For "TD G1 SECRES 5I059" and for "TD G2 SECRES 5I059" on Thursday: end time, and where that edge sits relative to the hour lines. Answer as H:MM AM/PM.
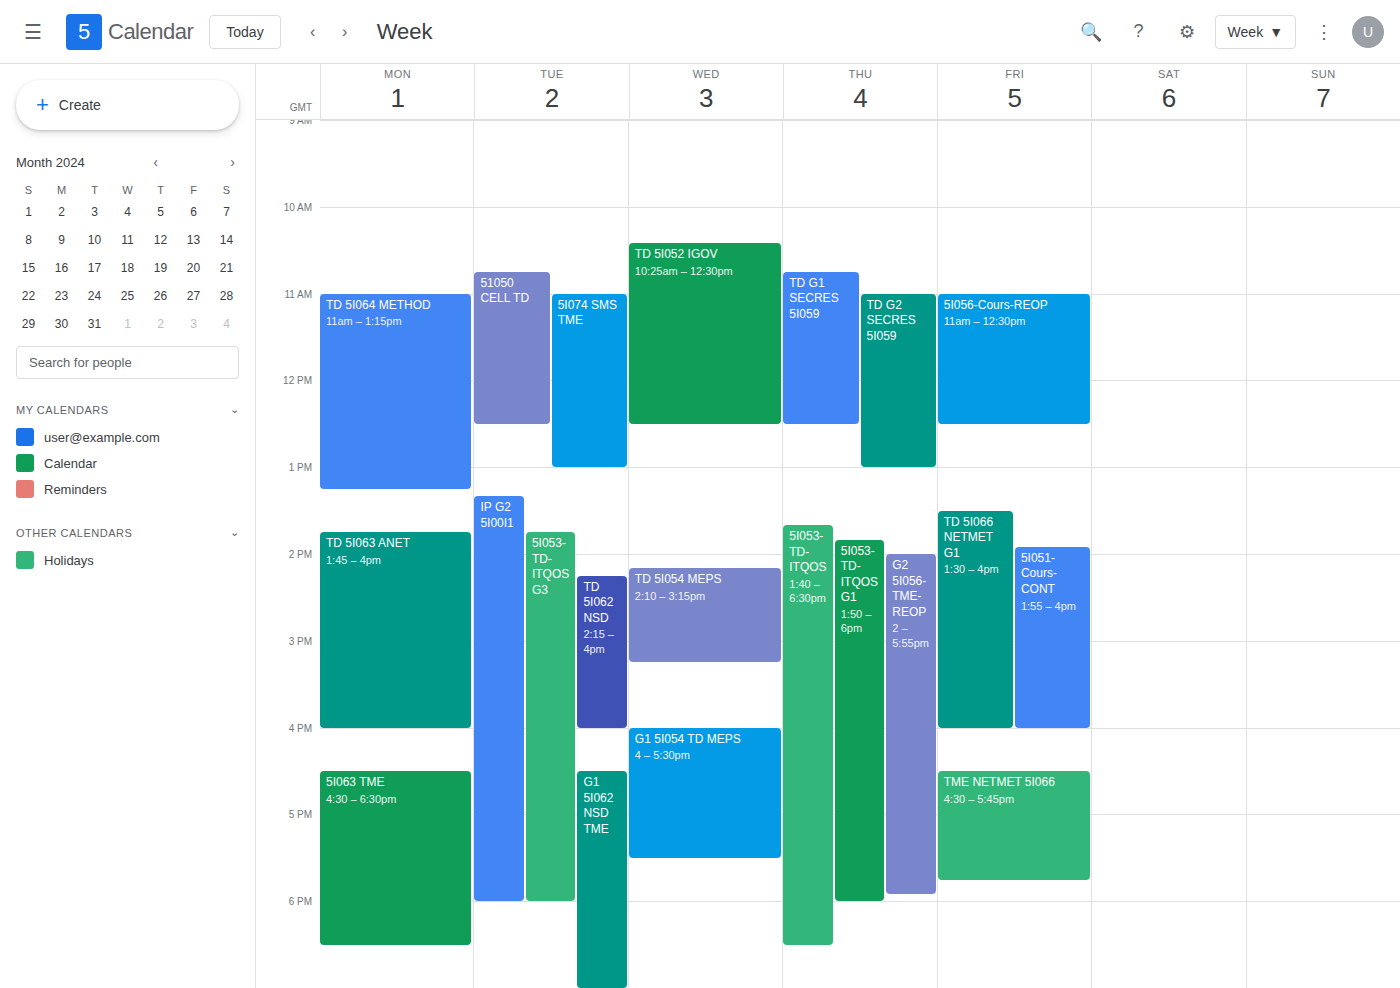
"TD G1 SECRES 5I059": 12:30 PM, halfway between the 12 PM and 1 PM lines. "TD G2 SECRES 5I059": 1:00 PM, exactly on the 1 PM line.